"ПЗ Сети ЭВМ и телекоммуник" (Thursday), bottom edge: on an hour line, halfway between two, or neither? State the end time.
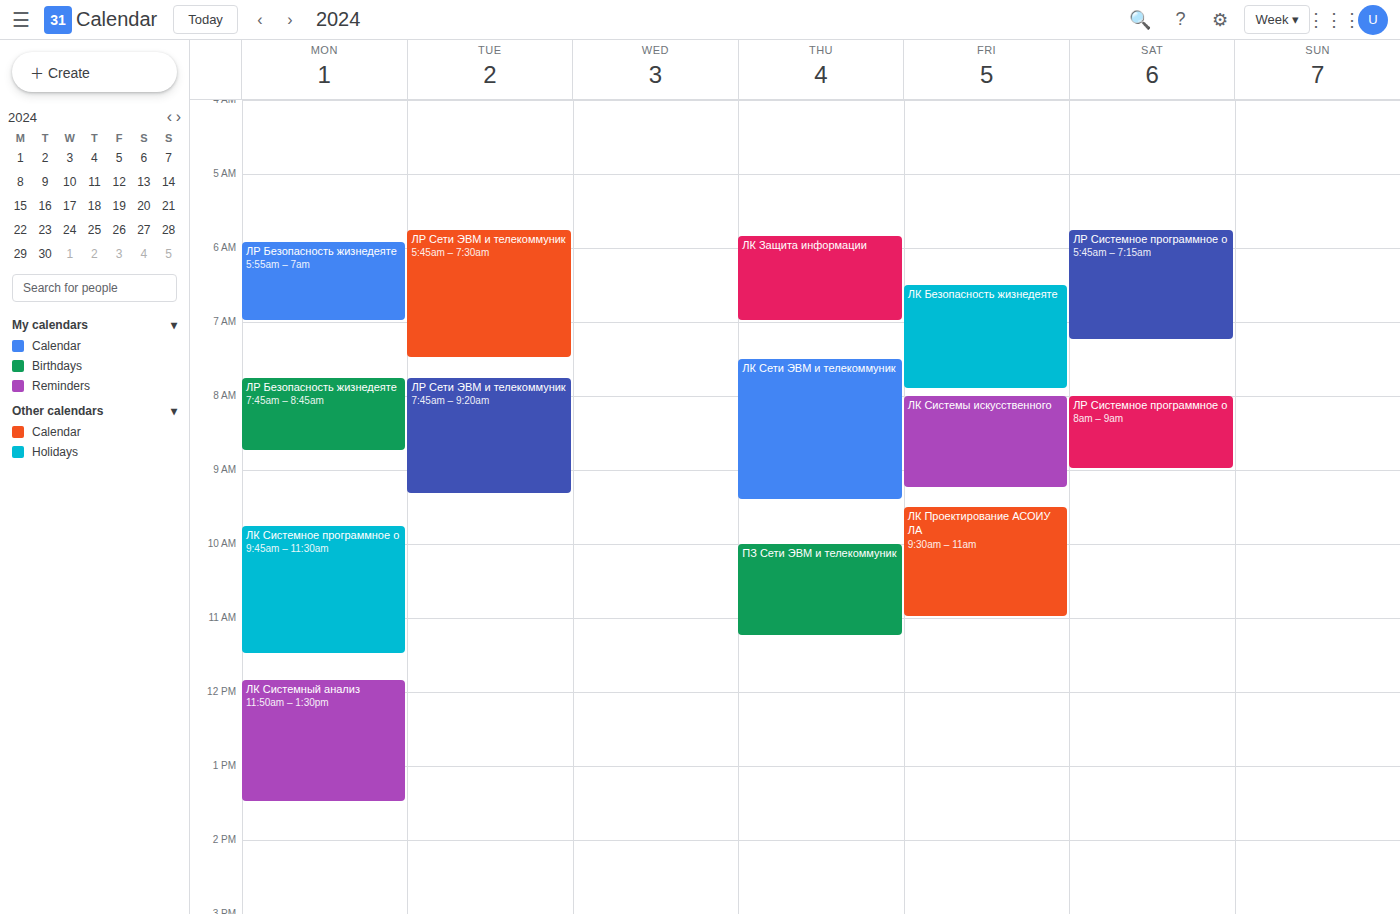
11:15 -- neither: a quarter of the way from the 11:00 line to the 12:00 line.